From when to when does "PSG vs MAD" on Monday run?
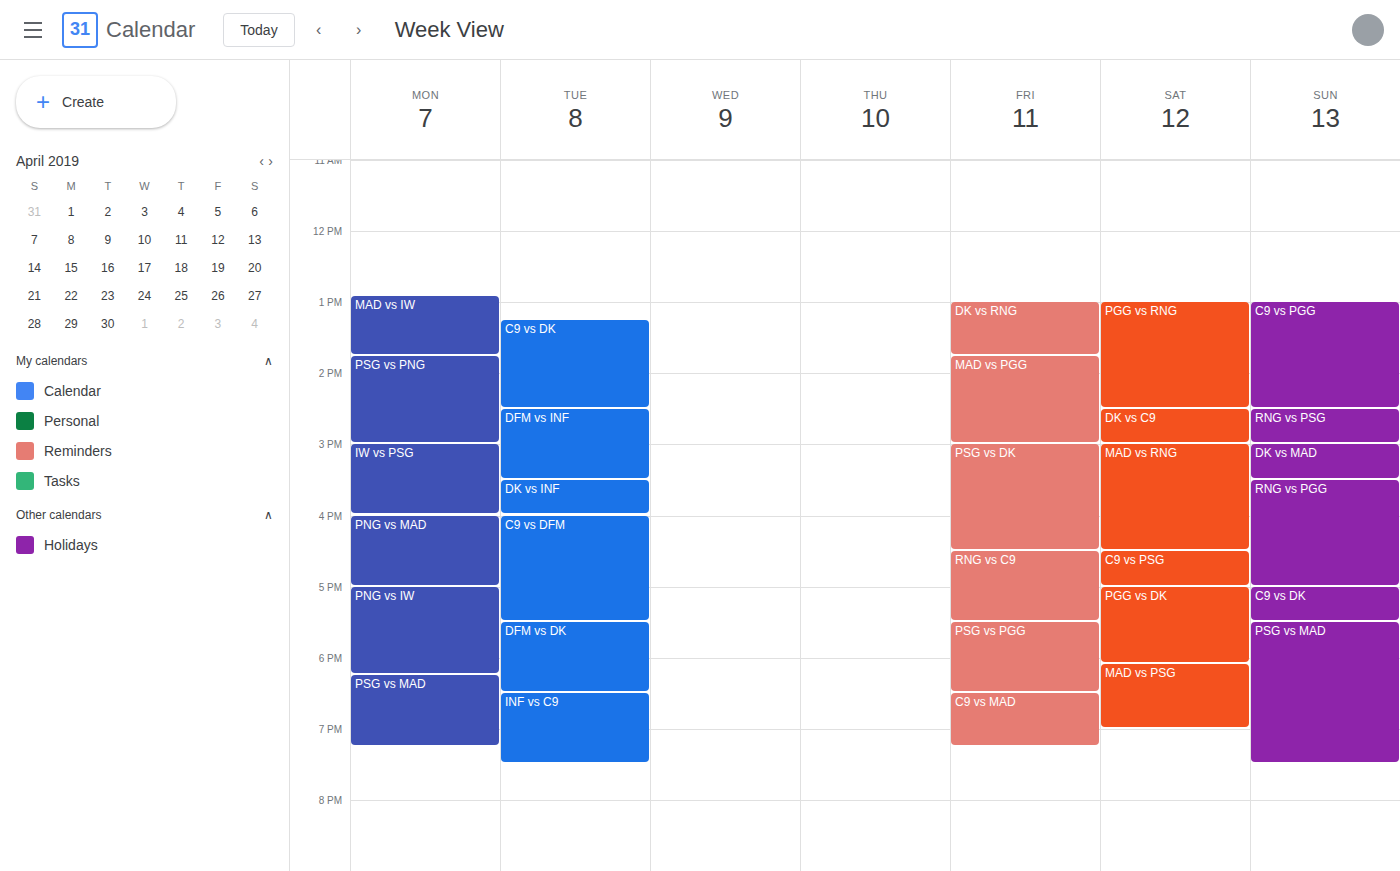
6:15 PM to 7:15 PM